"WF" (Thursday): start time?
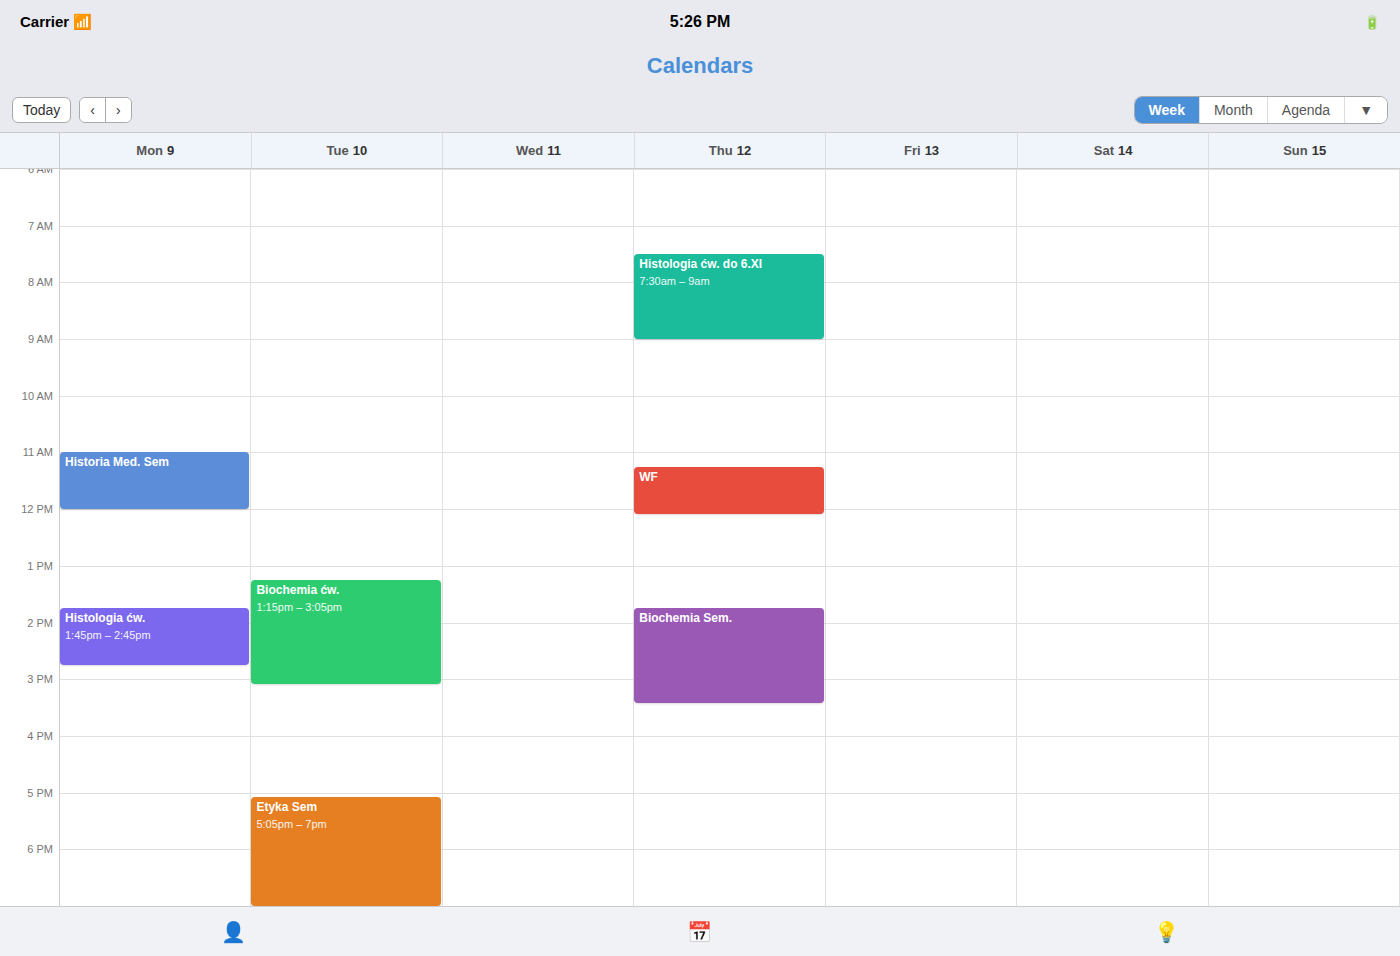
11:15 AM